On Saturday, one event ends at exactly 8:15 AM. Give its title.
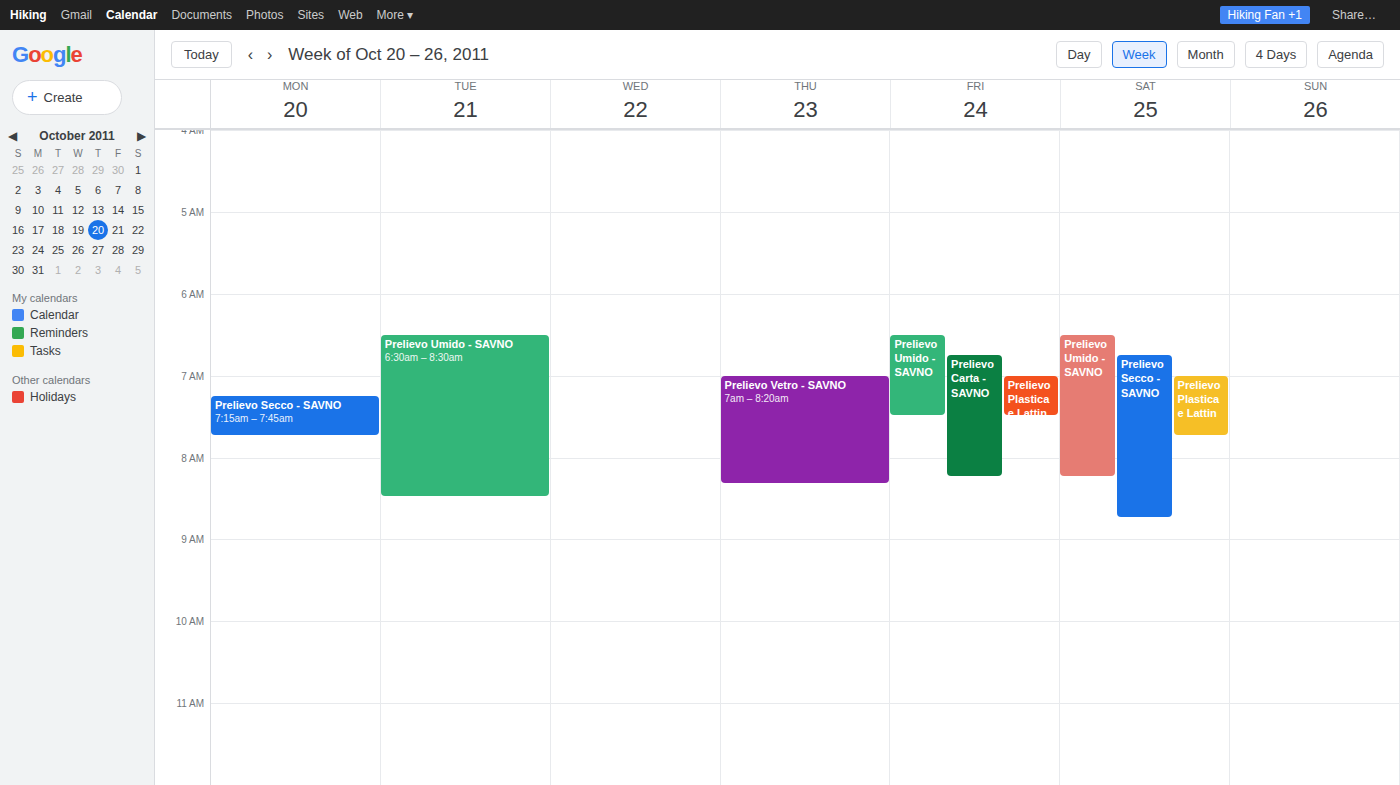
"Prelievo Umido - SAVNO"